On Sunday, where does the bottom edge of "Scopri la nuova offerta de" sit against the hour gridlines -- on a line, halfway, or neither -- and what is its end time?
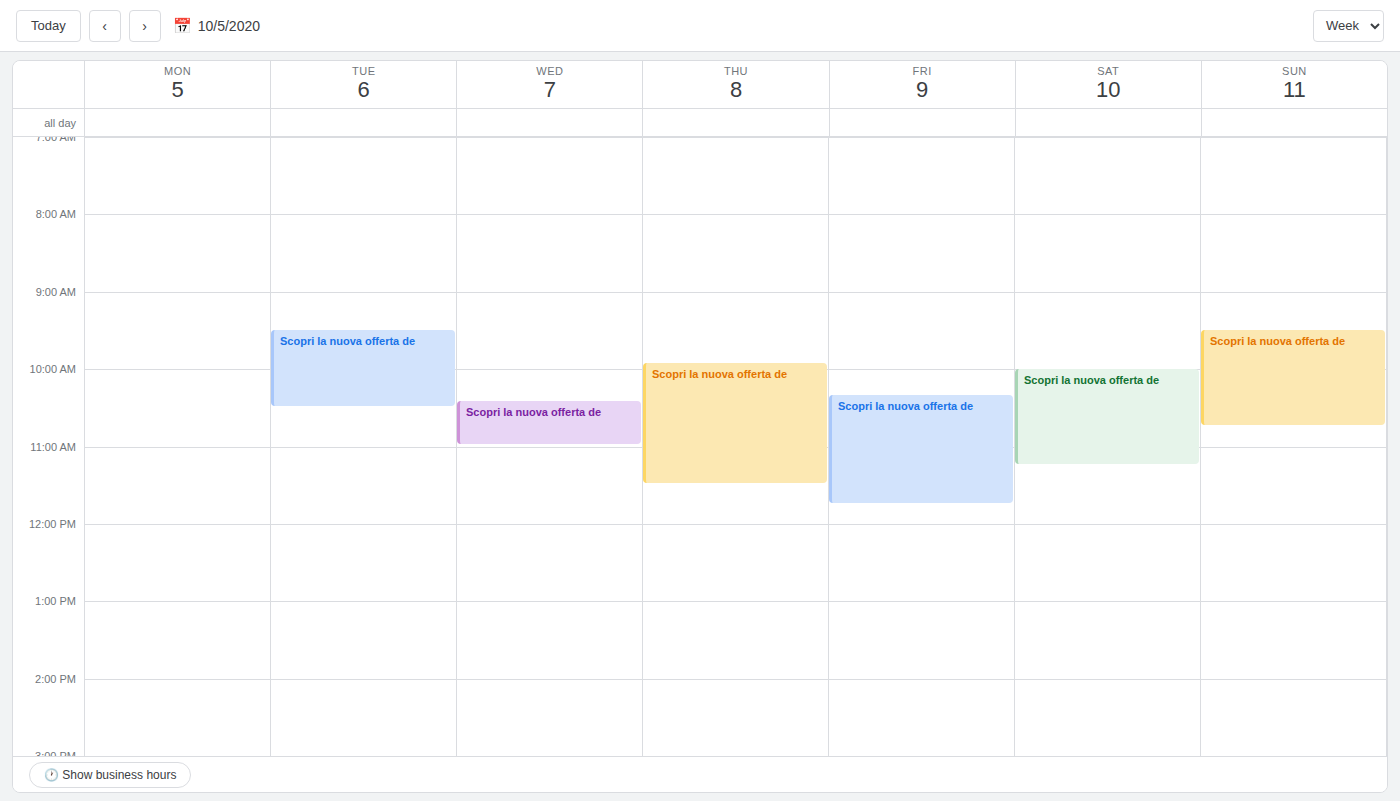
10:45 -- neither: three quarters of the way from the 10:00 line to the 11:00 line.